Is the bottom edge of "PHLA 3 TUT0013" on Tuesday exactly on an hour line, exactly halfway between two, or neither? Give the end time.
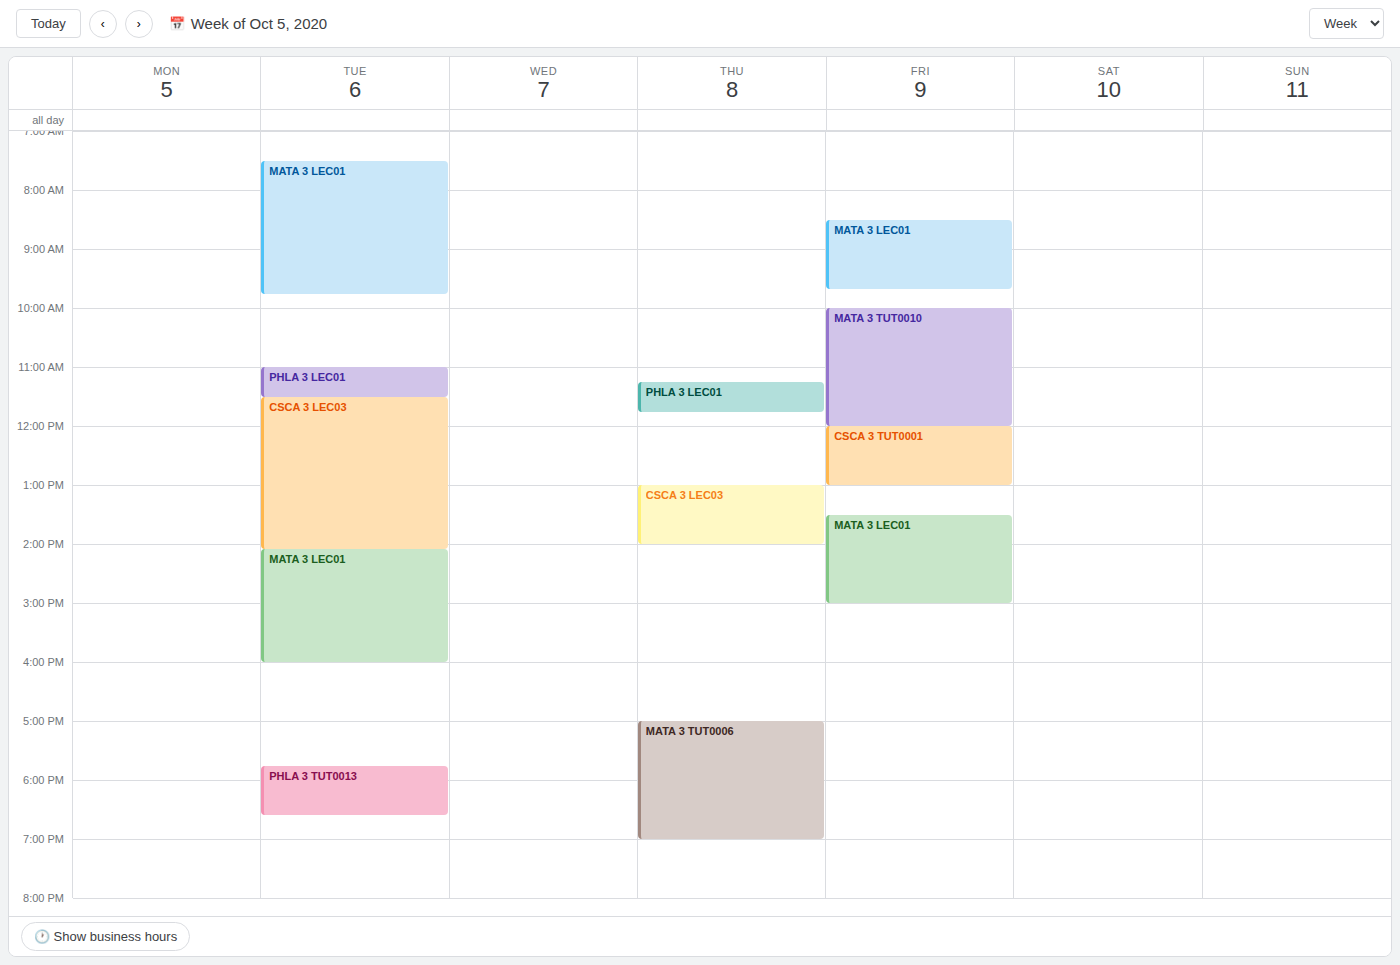
6:35 PM -- neither: 35 minutes below the 6 PM line and 25 minutes above the 7 PM line.